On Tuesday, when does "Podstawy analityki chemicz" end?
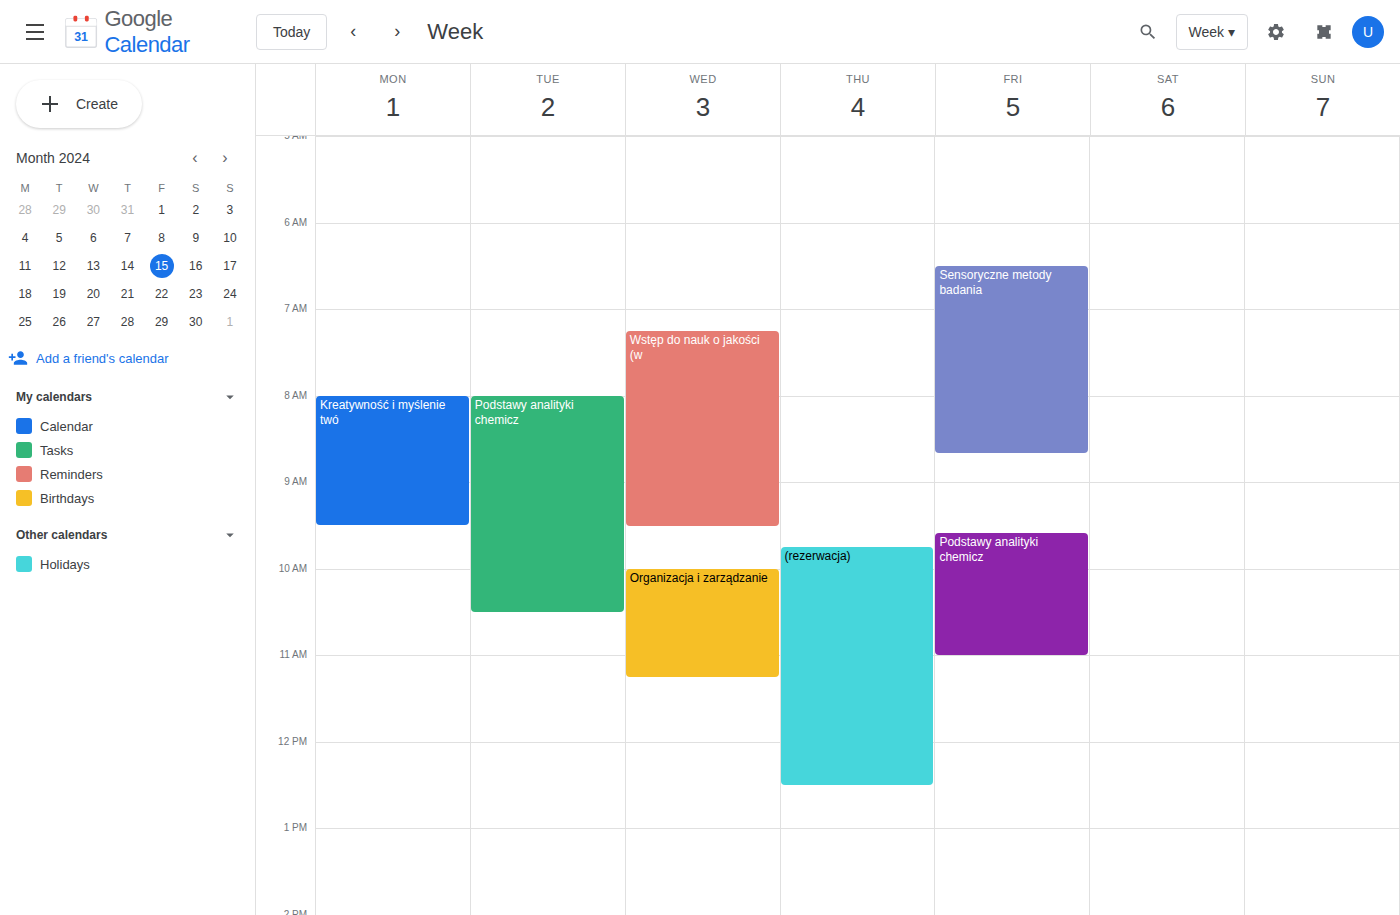
10:30 AM